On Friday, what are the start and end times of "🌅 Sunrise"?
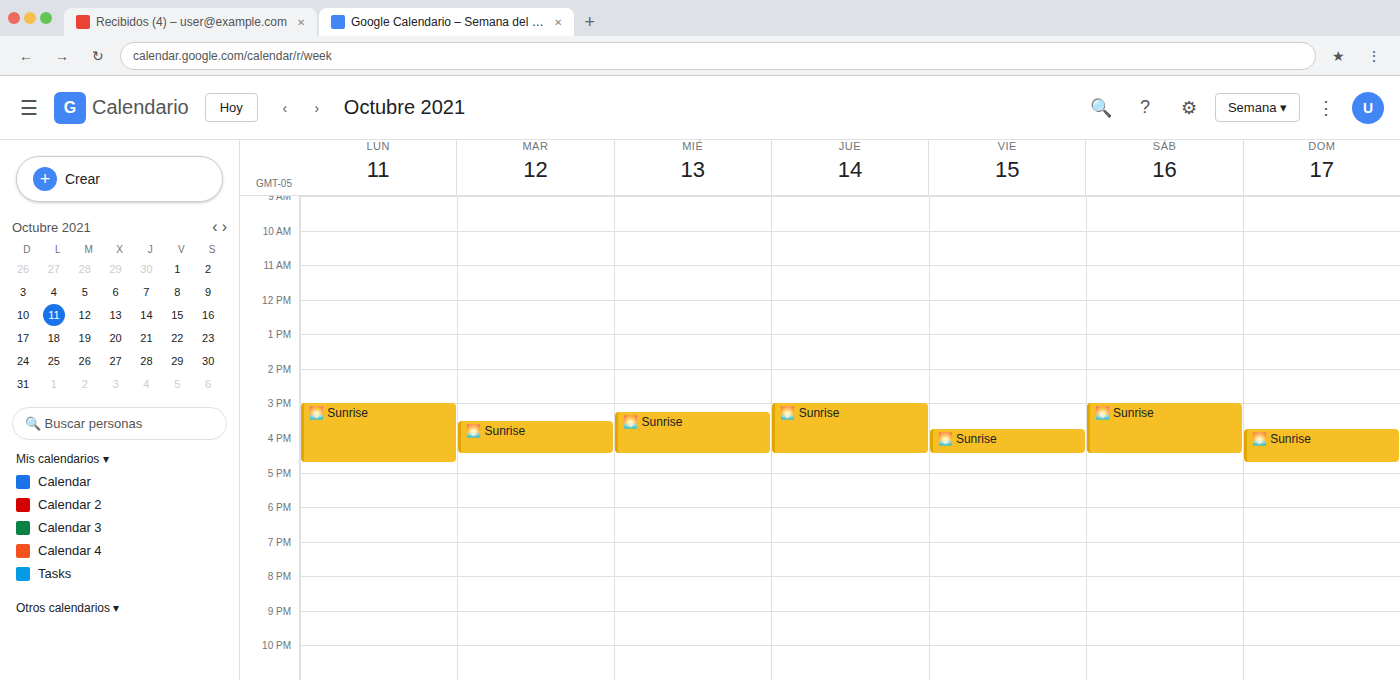
15:45 to 16:30